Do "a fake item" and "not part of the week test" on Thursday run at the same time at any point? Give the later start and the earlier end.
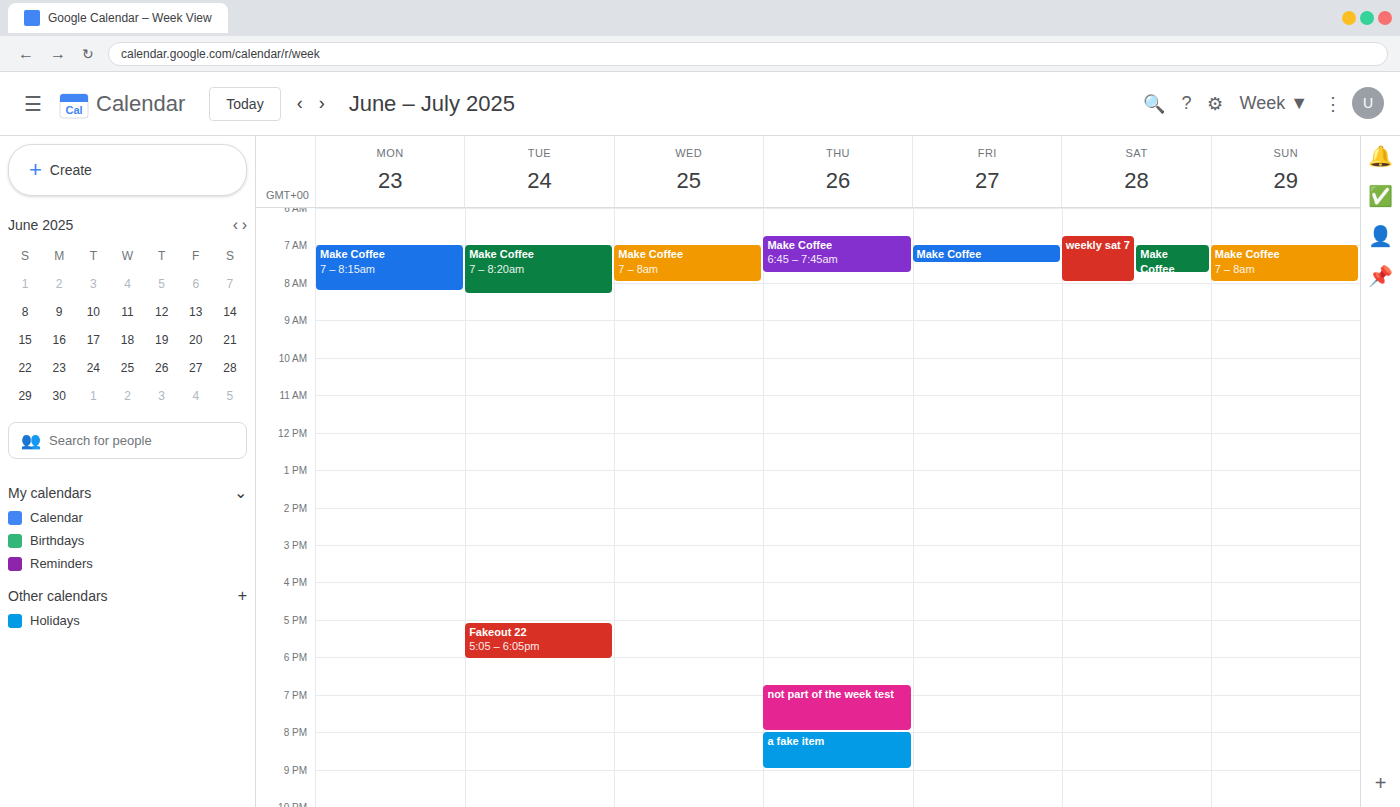
"not part of the week test" ends at 8:00 PM, exactly when "a fake item" starts -- they touch but do not overlap.